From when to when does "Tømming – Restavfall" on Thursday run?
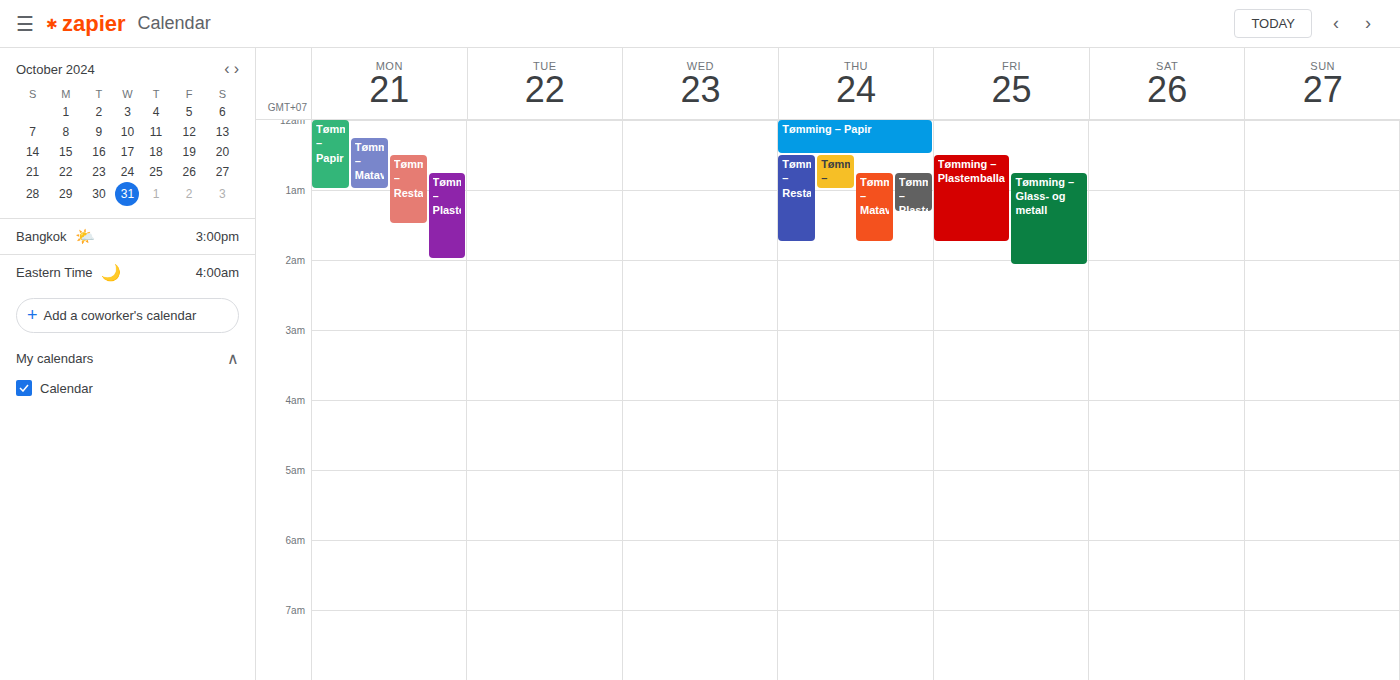
12:30 AM to 1:45 AM